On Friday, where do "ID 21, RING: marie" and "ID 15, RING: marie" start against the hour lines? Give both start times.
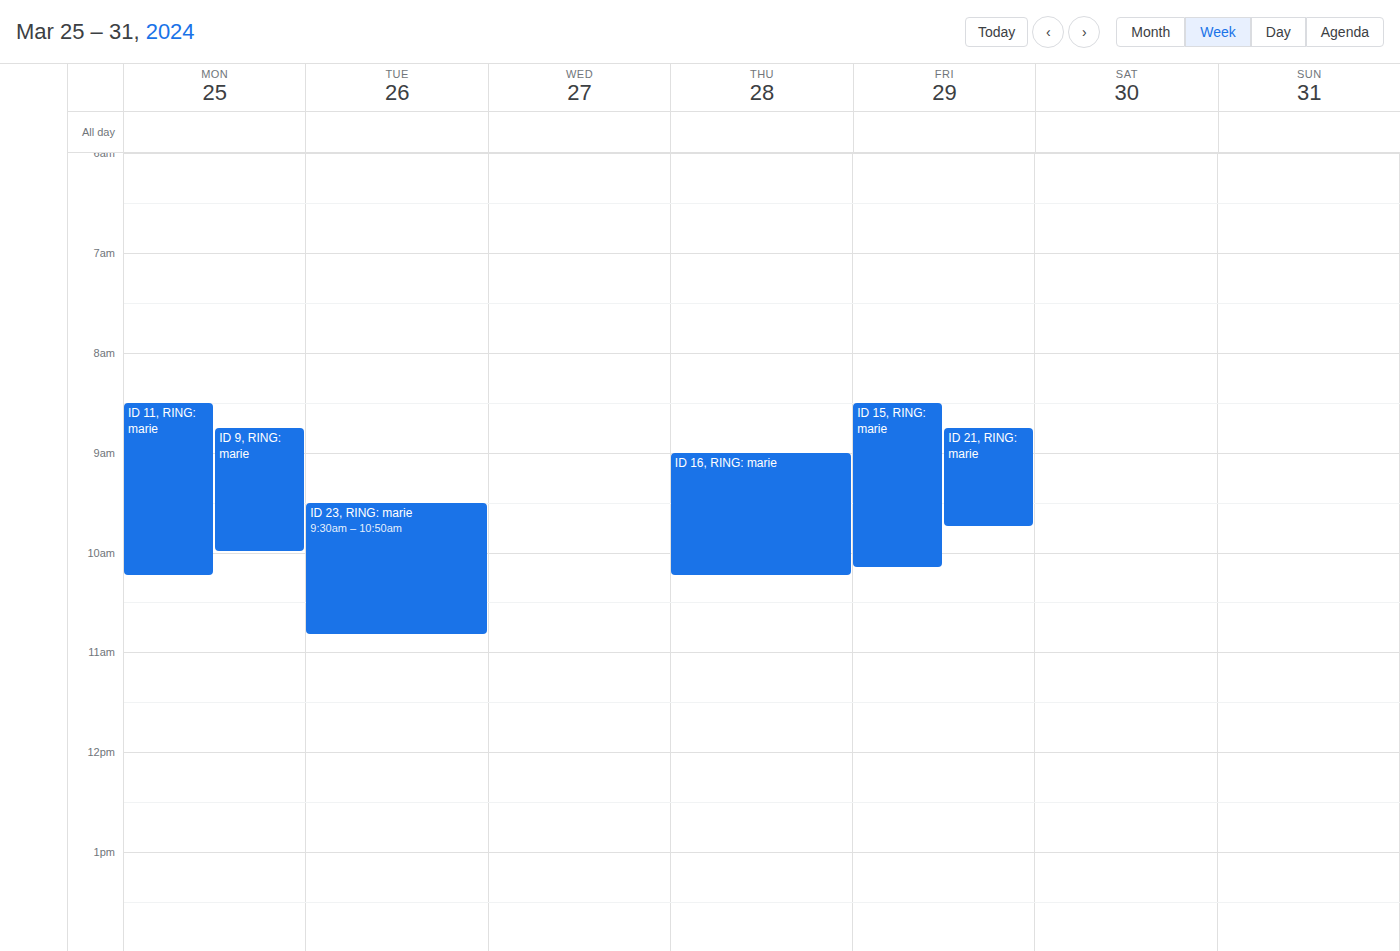
"ID 21, RING: marie": 8:45 AM, neither: three quarters of the way from the 8 AM line to the 9 AM line. "ID 15, RING: marie": 8:30 AM, halfway between the 8 AM and 9 AM lines.